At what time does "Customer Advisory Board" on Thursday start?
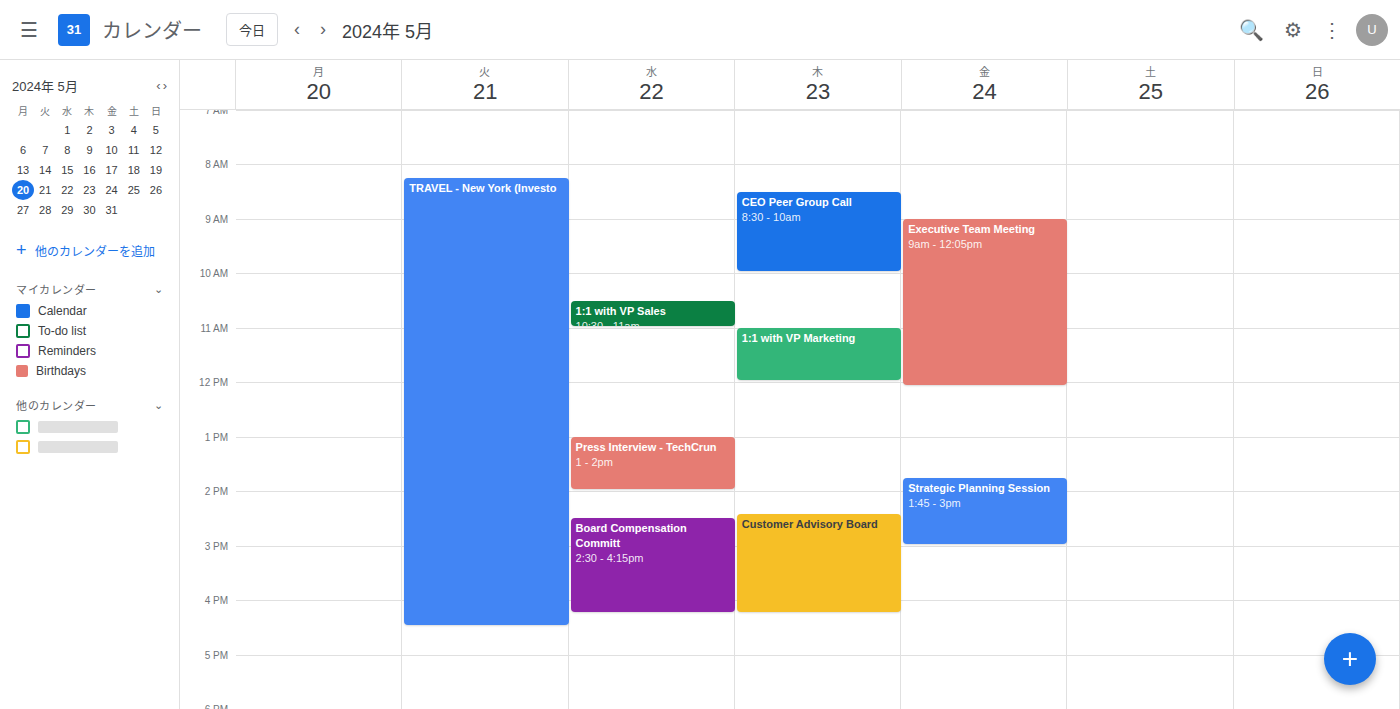
14:25